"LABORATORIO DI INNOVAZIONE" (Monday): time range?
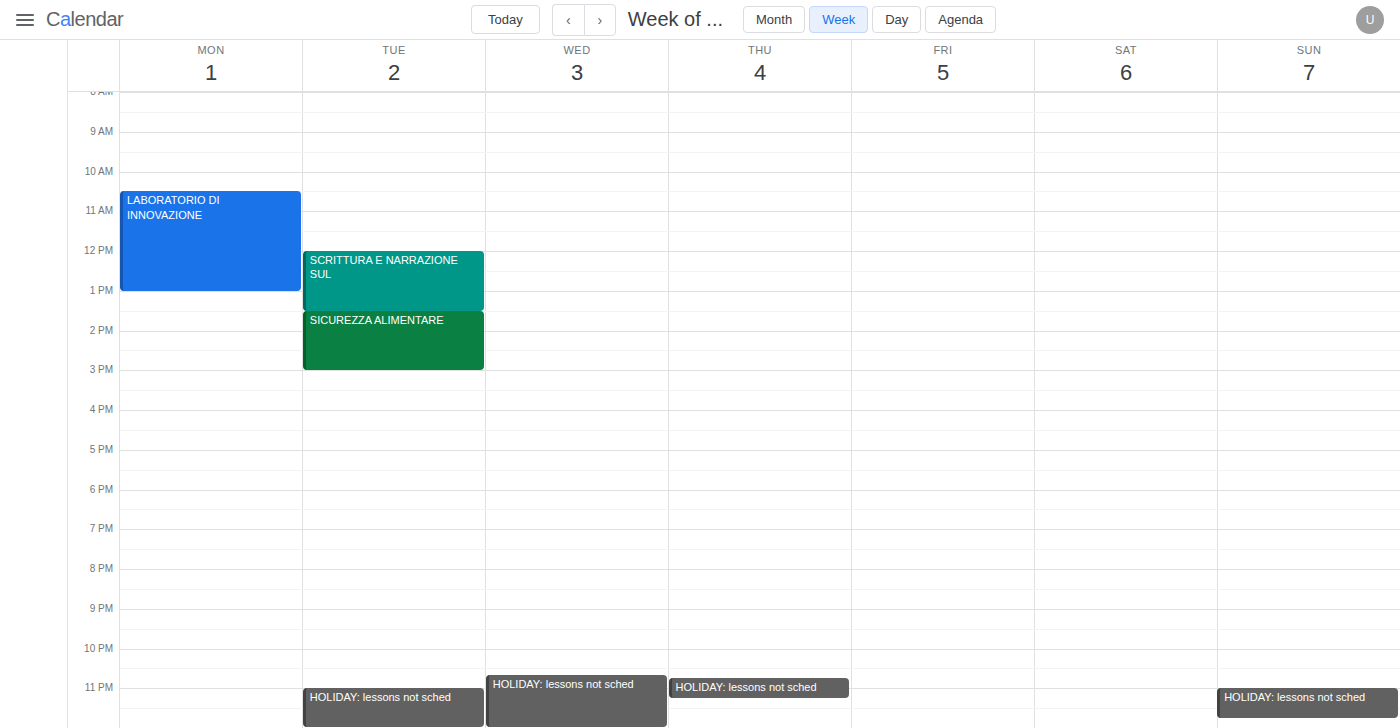
10:30 AM to 1:00 PM